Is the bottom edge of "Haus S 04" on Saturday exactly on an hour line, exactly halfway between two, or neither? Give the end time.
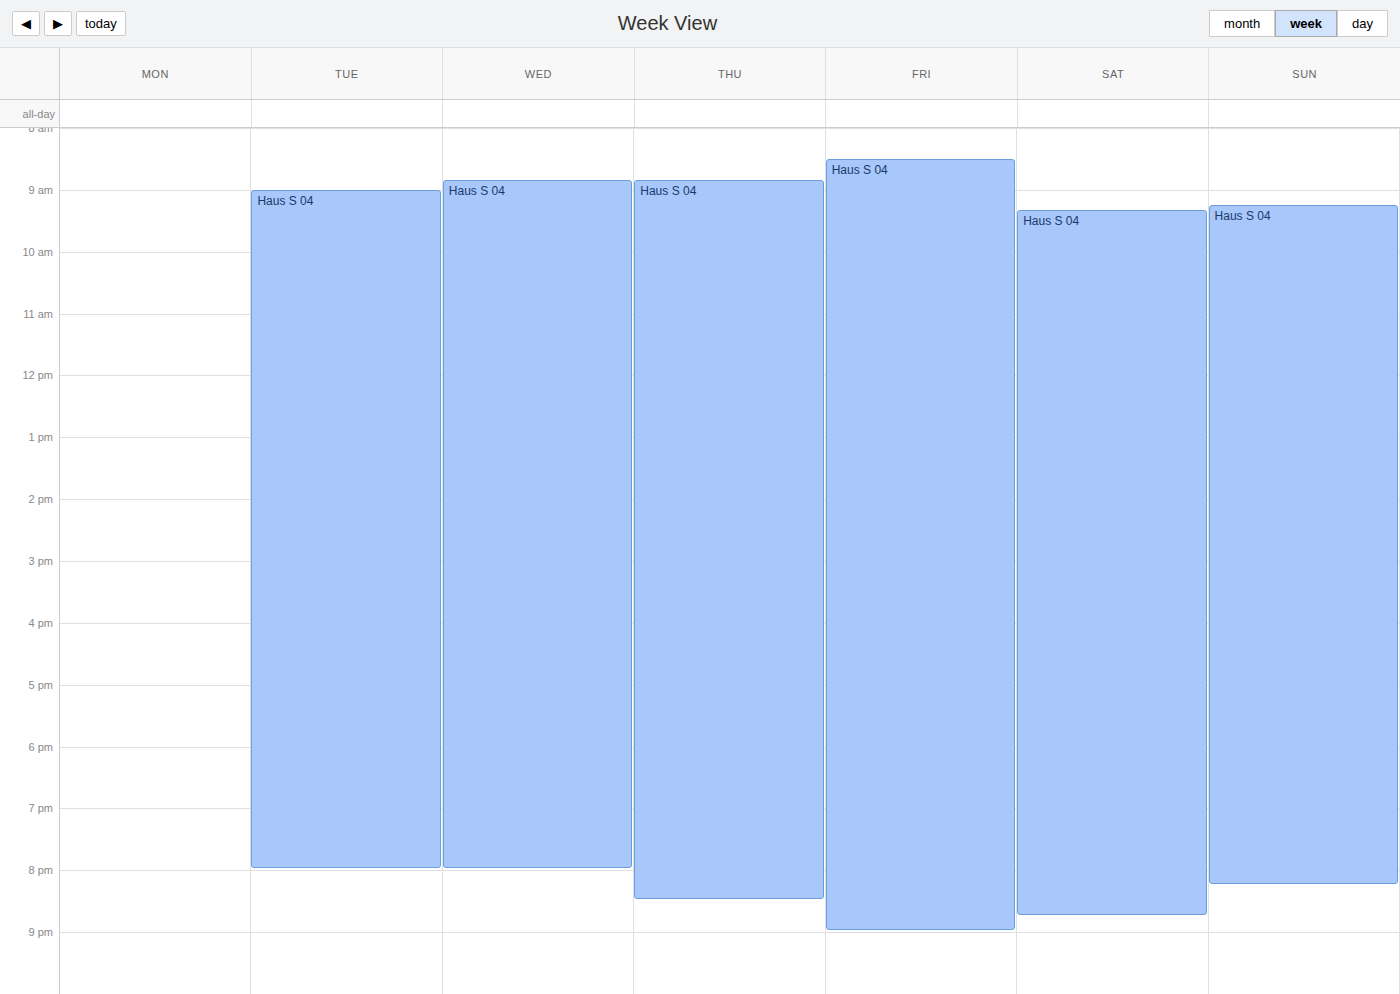
8:45 PM -- neither: three quarters of the way from the 8 PM line to the 9 PM line.